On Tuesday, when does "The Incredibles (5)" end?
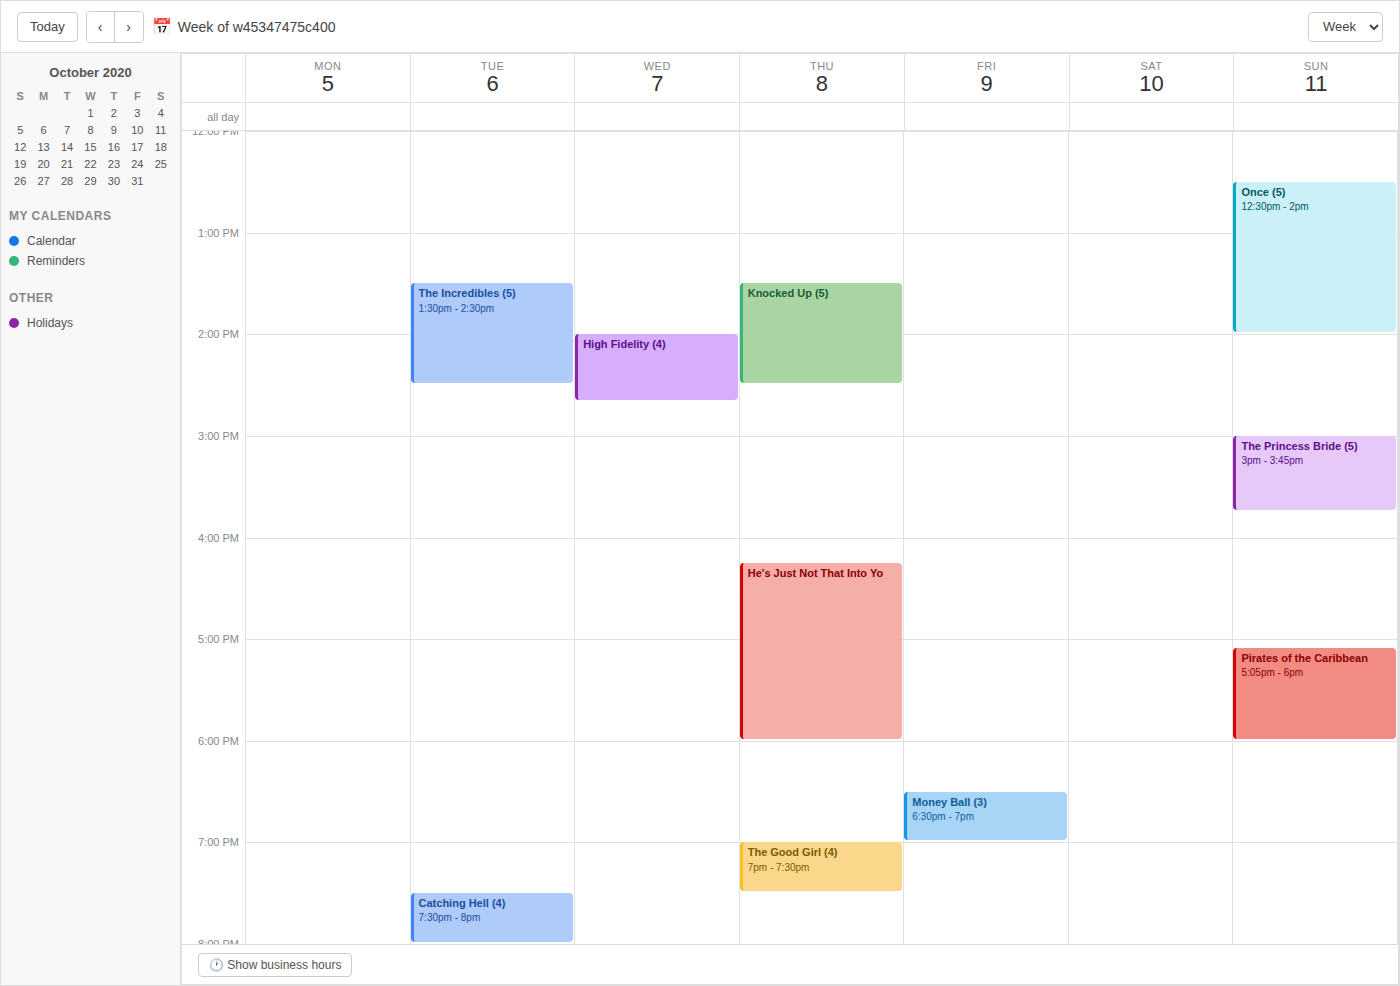
2:30 PM